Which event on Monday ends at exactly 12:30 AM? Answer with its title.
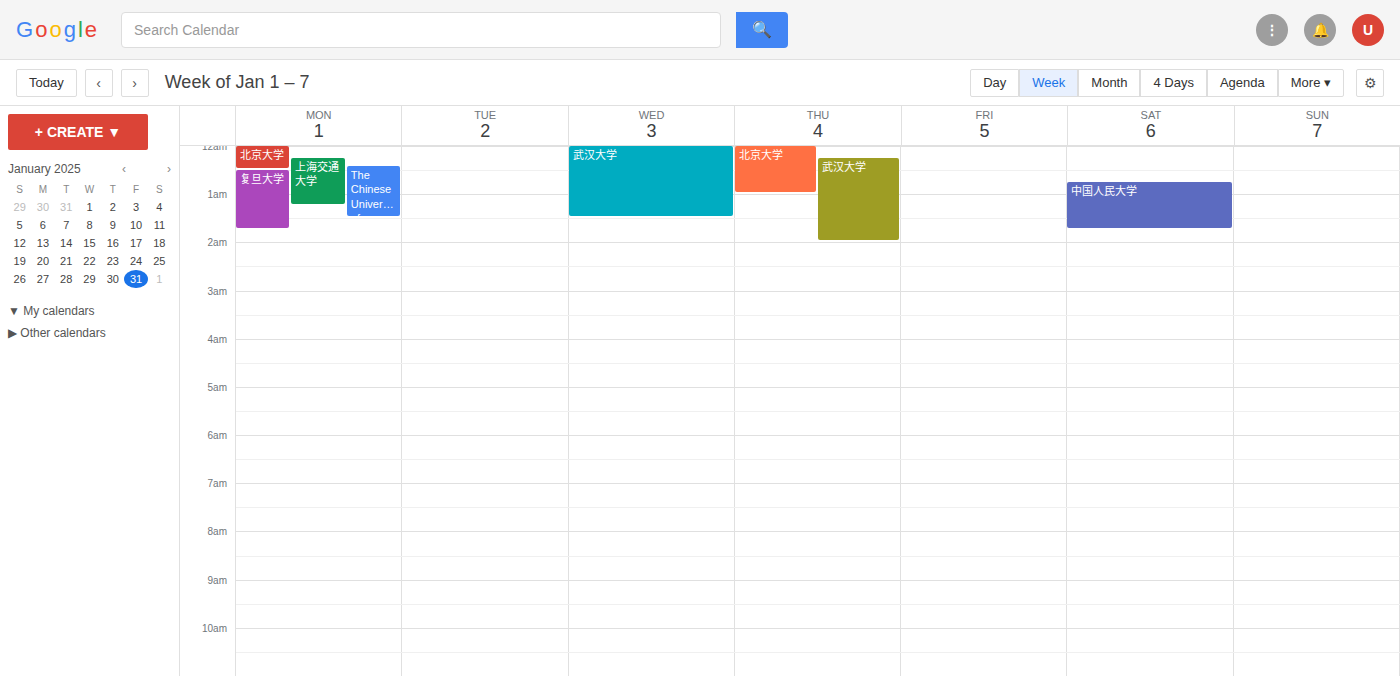
"北京大学"